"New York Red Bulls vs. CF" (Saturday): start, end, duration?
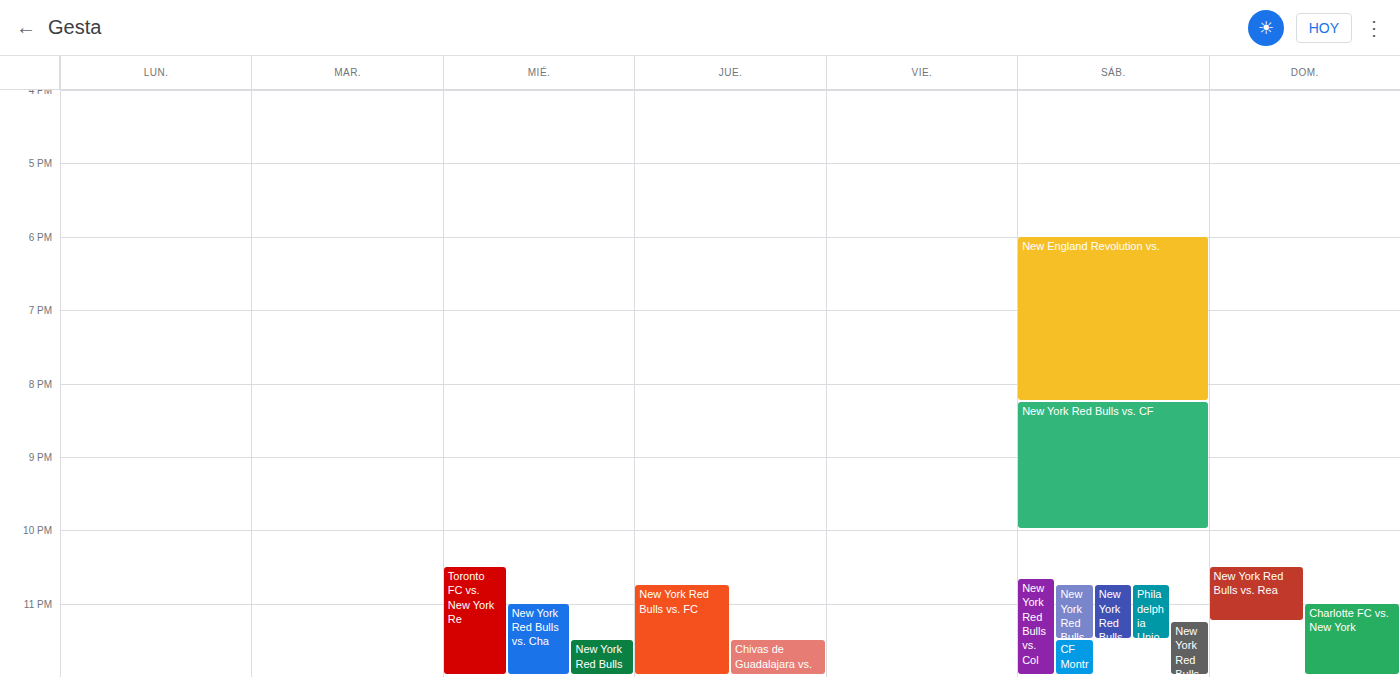
8:15 PM to 10:00 PM, 1 hour 45 minutes